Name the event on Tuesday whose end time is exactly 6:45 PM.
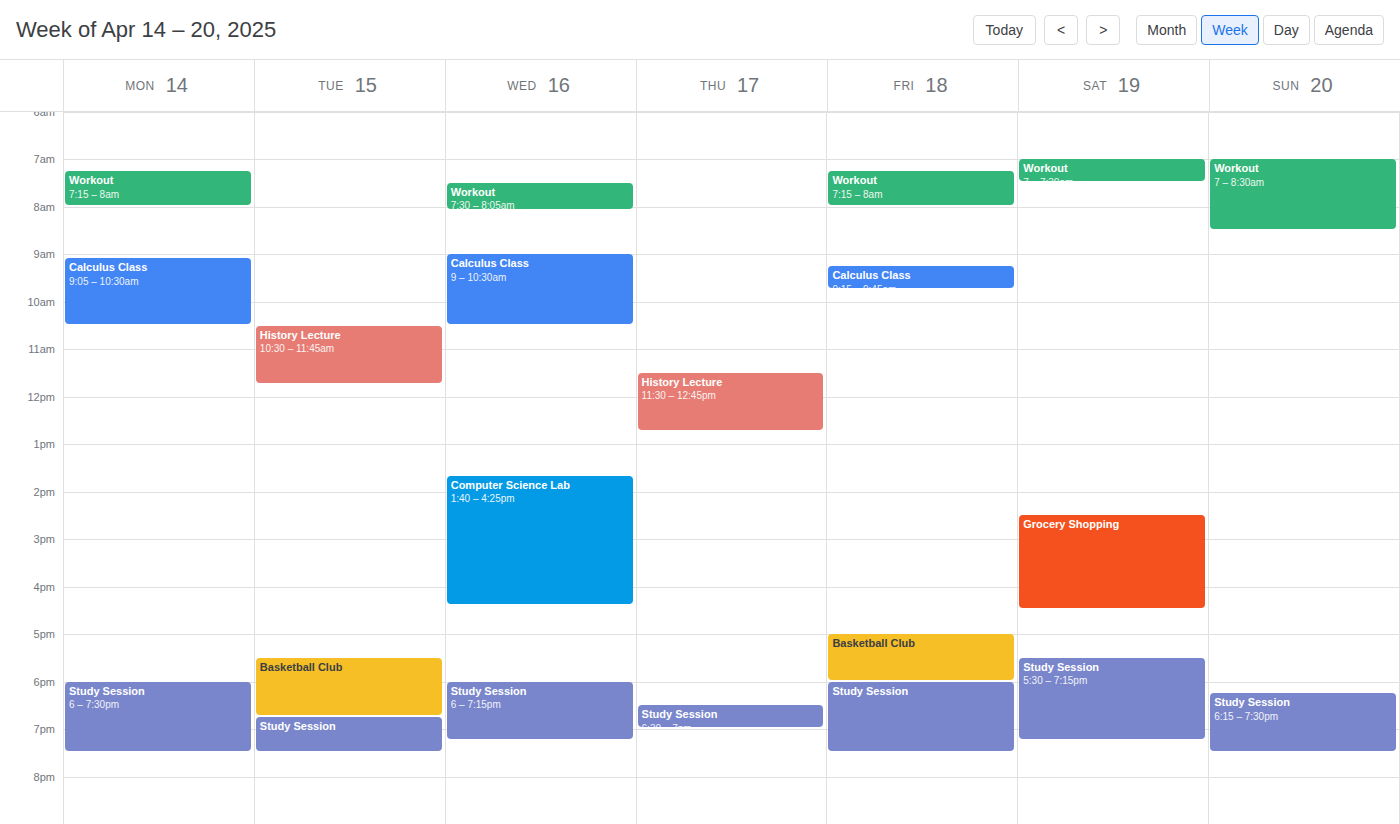
"Basketball Club"